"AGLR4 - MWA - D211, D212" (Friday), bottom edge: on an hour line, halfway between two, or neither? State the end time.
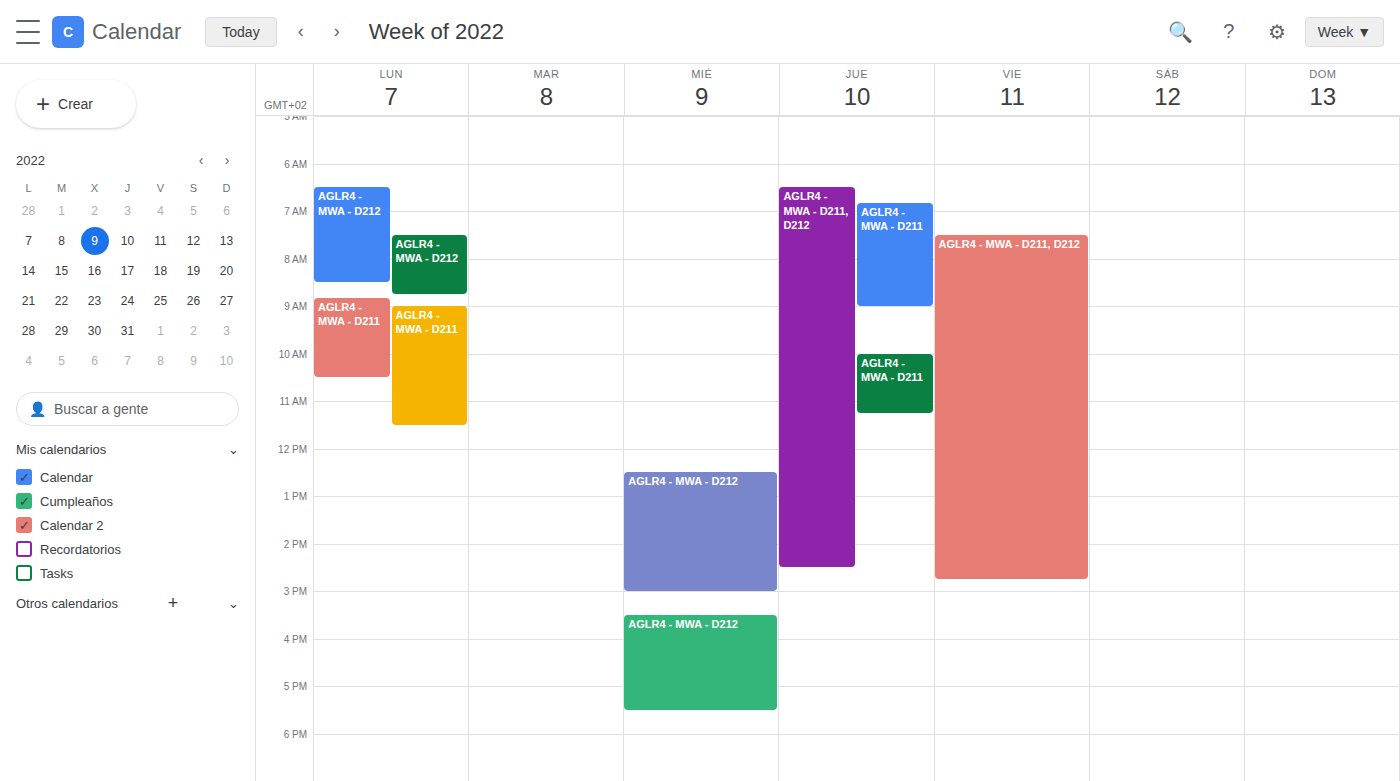
2:45 PM -- neither: three quarters of the way from the 2 PM line to the 3 PM line.